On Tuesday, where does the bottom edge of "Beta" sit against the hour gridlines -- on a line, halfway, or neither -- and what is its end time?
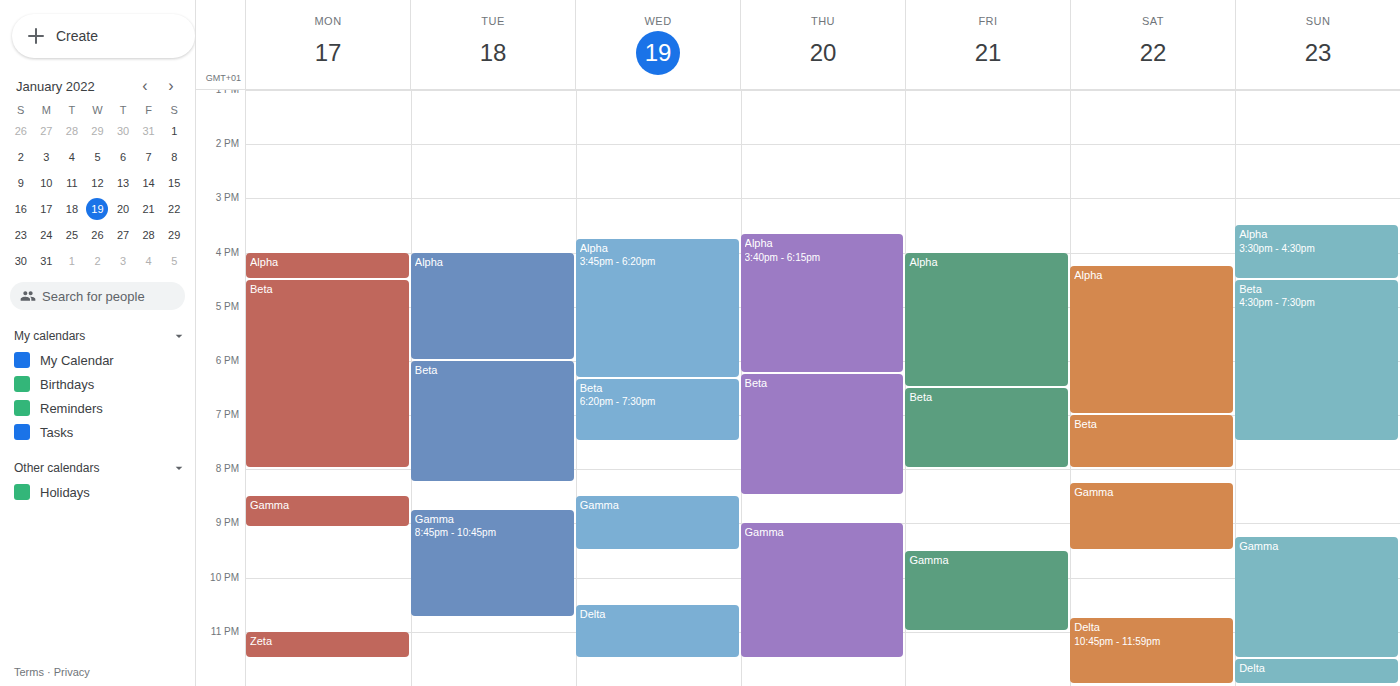
8:15 PM -- neither: a quarter of the way from the 8 PM line to the 9 PM line.